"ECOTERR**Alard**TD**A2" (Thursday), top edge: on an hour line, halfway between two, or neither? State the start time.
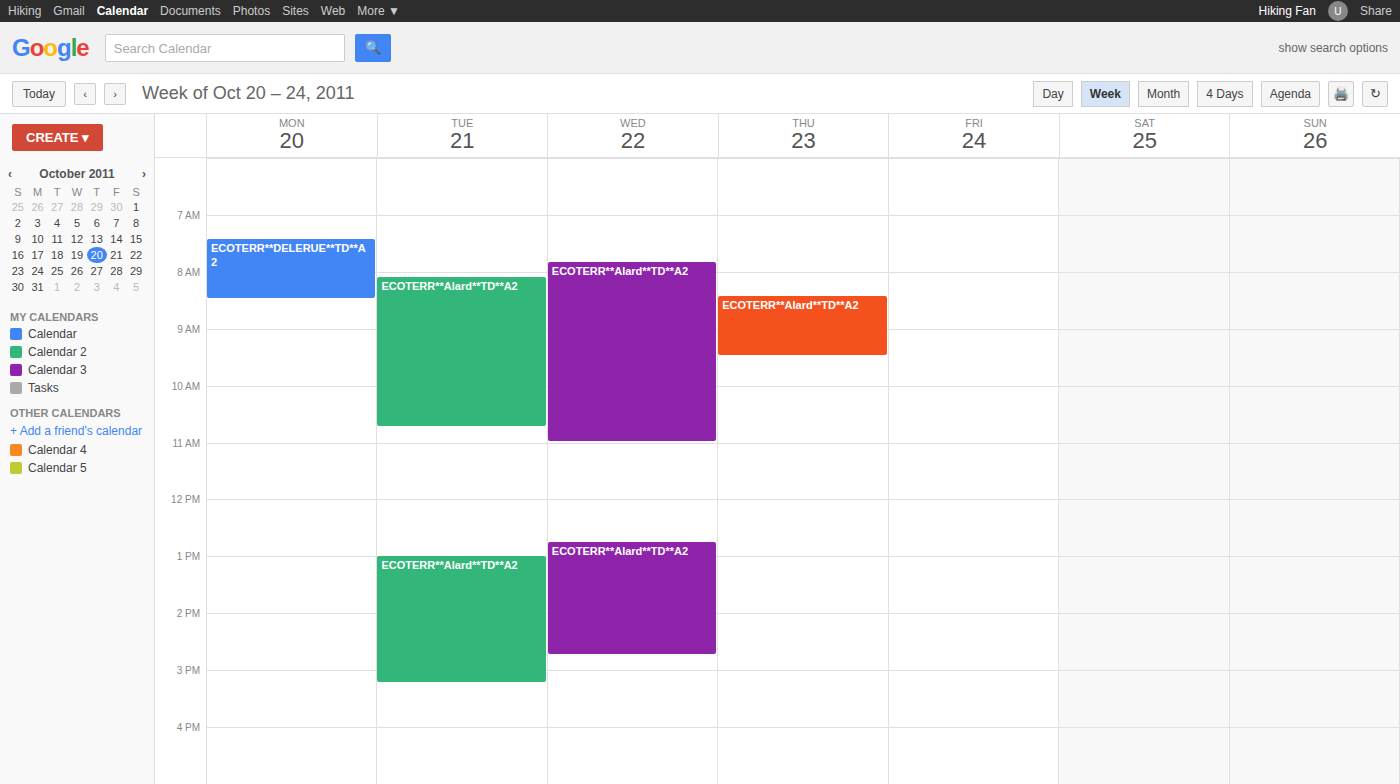
8:25 AM -- neither: 25 minutes below the 8 AM line and 35 minutes above the 9 AM line.